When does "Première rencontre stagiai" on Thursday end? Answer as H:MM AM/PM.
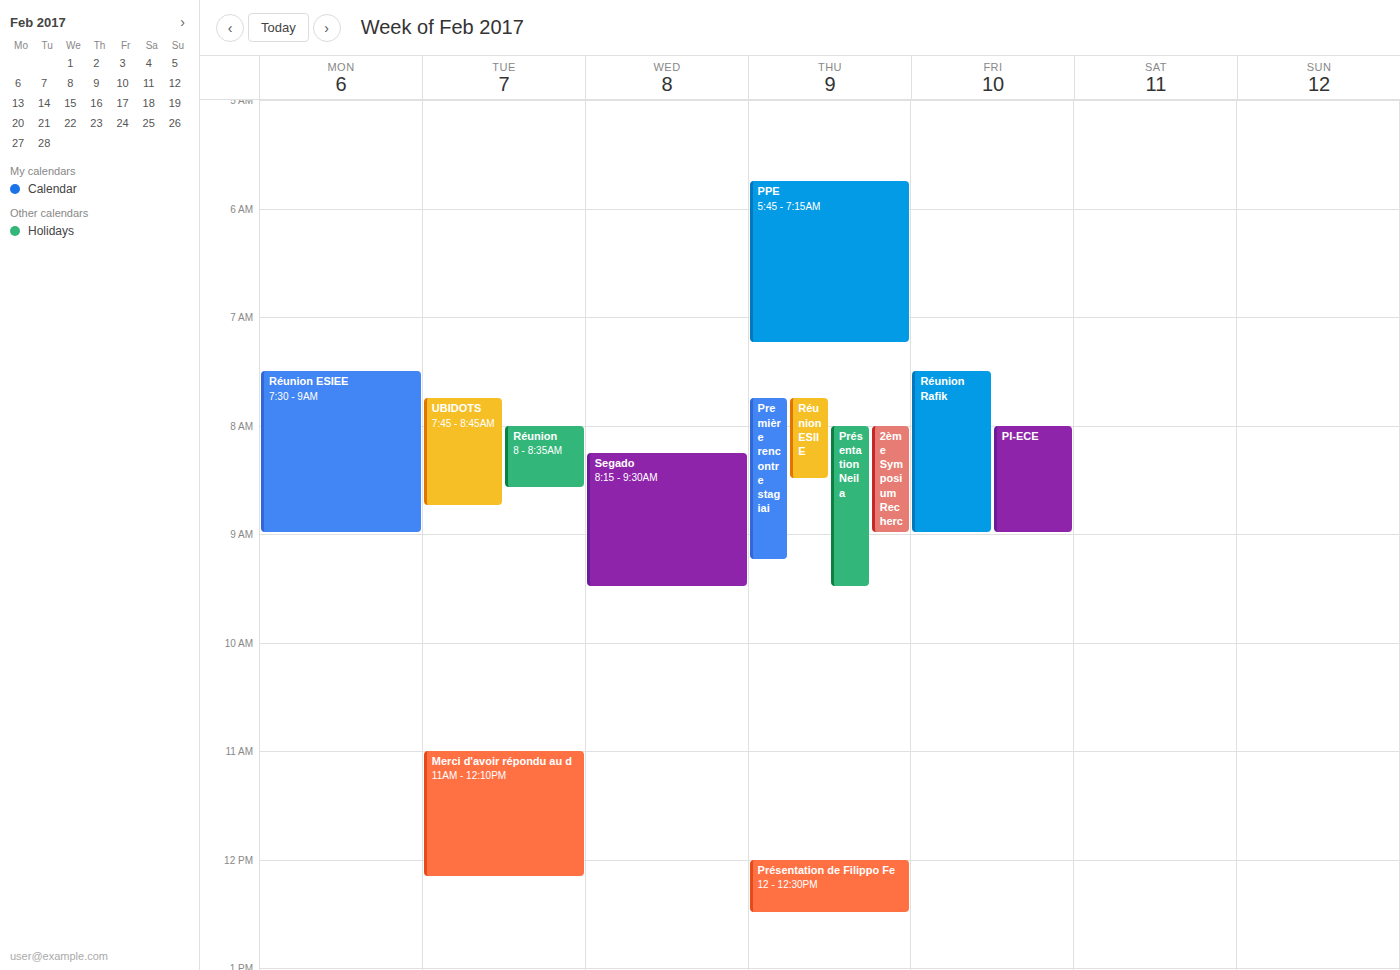
9:15 AM